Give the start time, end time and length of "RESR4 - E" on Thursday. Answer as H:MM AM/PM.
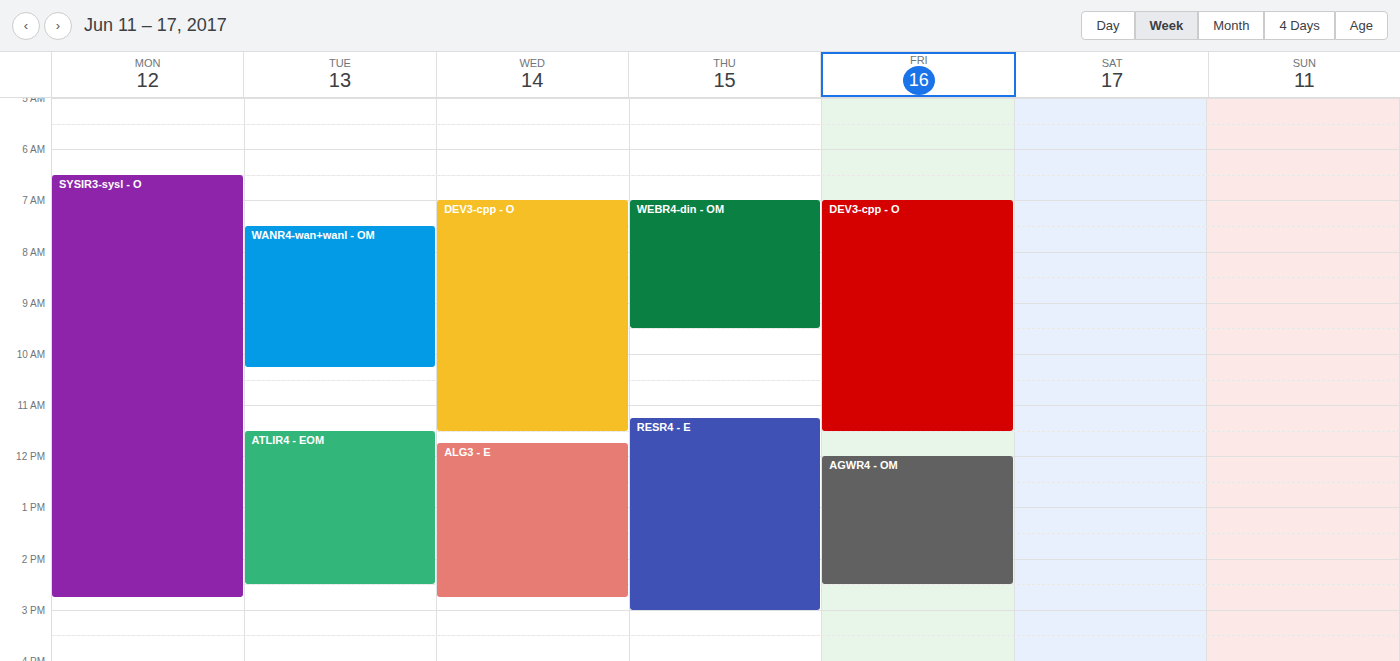
11:15 AM to 3:00 PM, 3 hours 45 minutes